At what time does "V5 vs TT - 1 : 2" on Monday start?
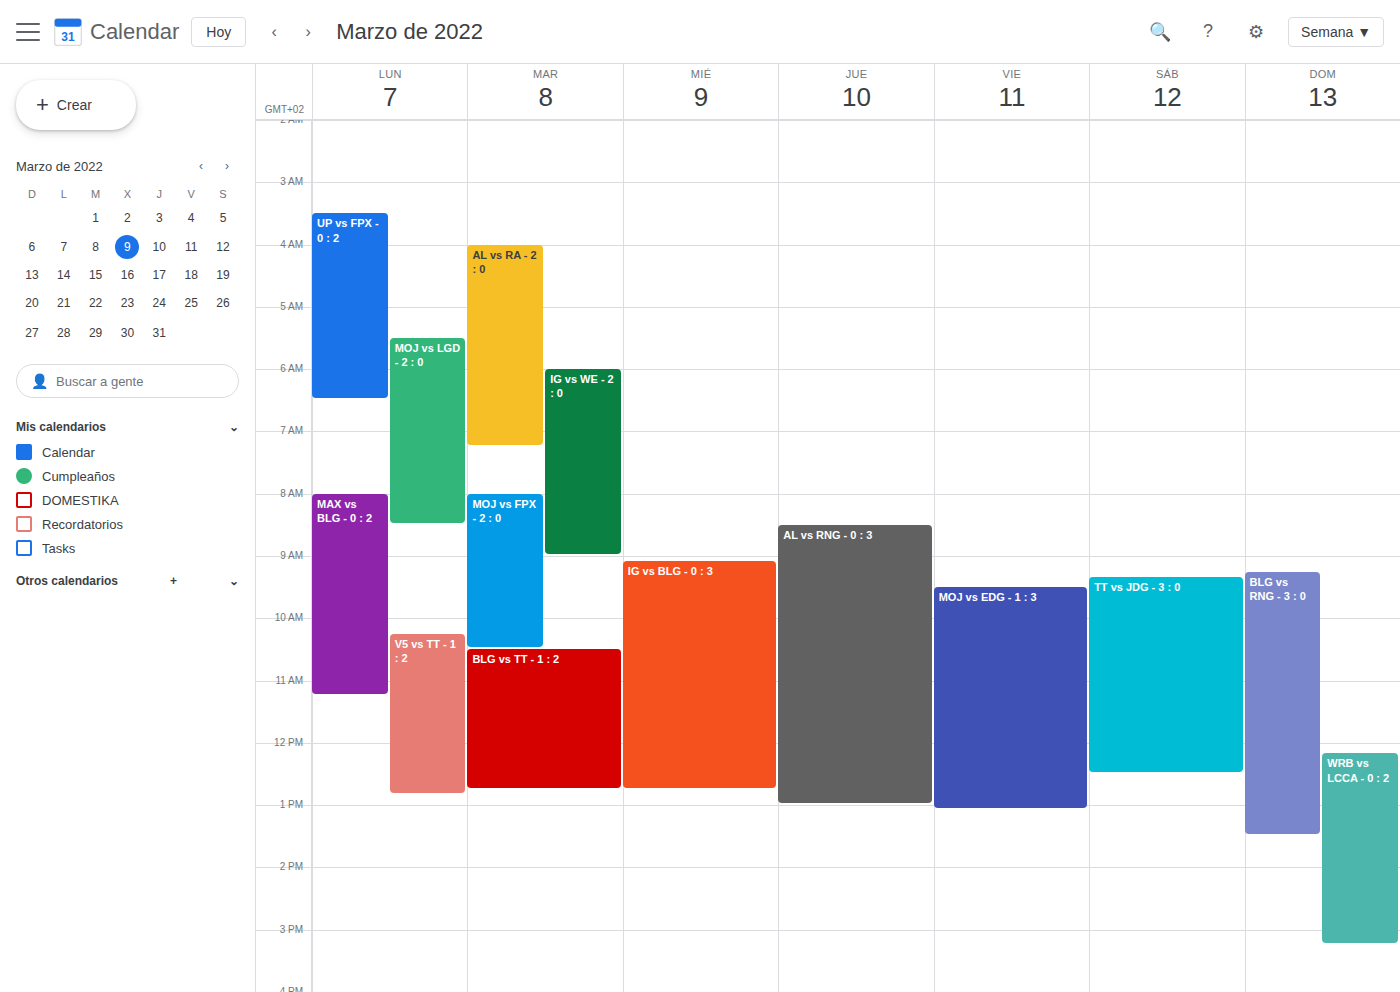
10:15 AM